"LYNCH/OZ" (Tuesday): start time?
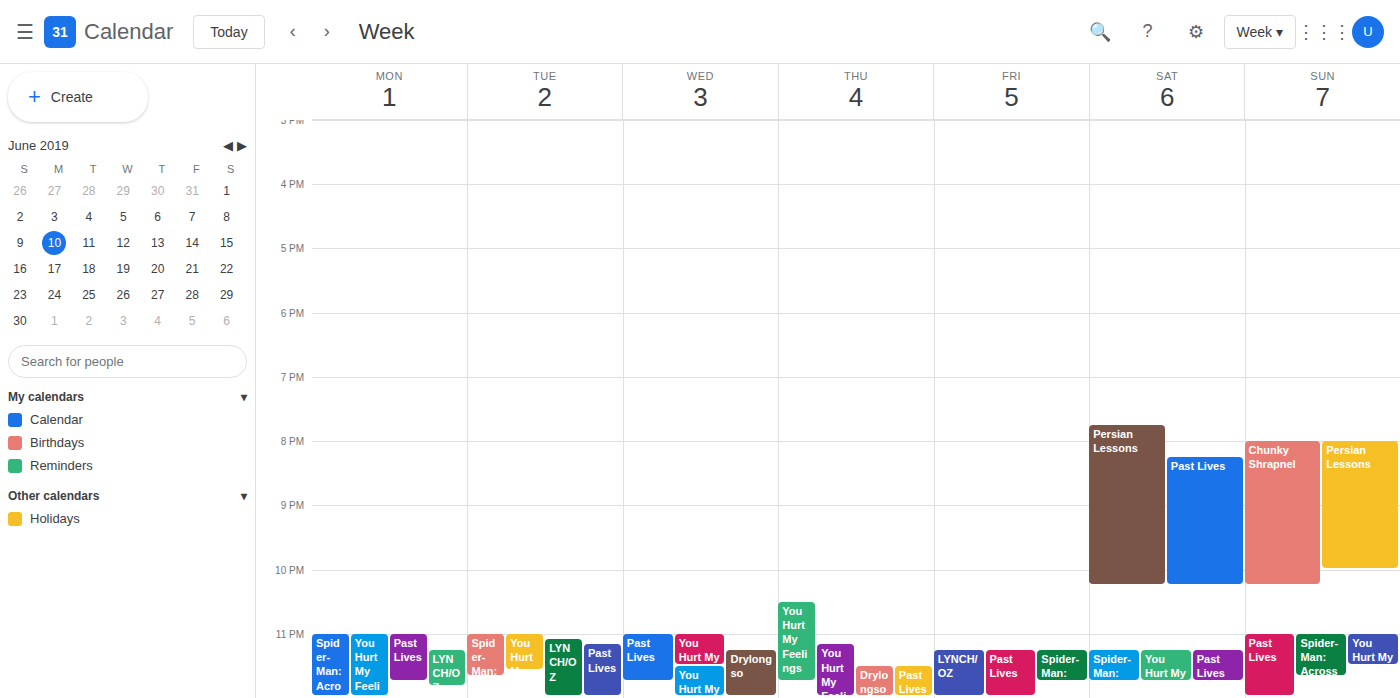
11:05 PM